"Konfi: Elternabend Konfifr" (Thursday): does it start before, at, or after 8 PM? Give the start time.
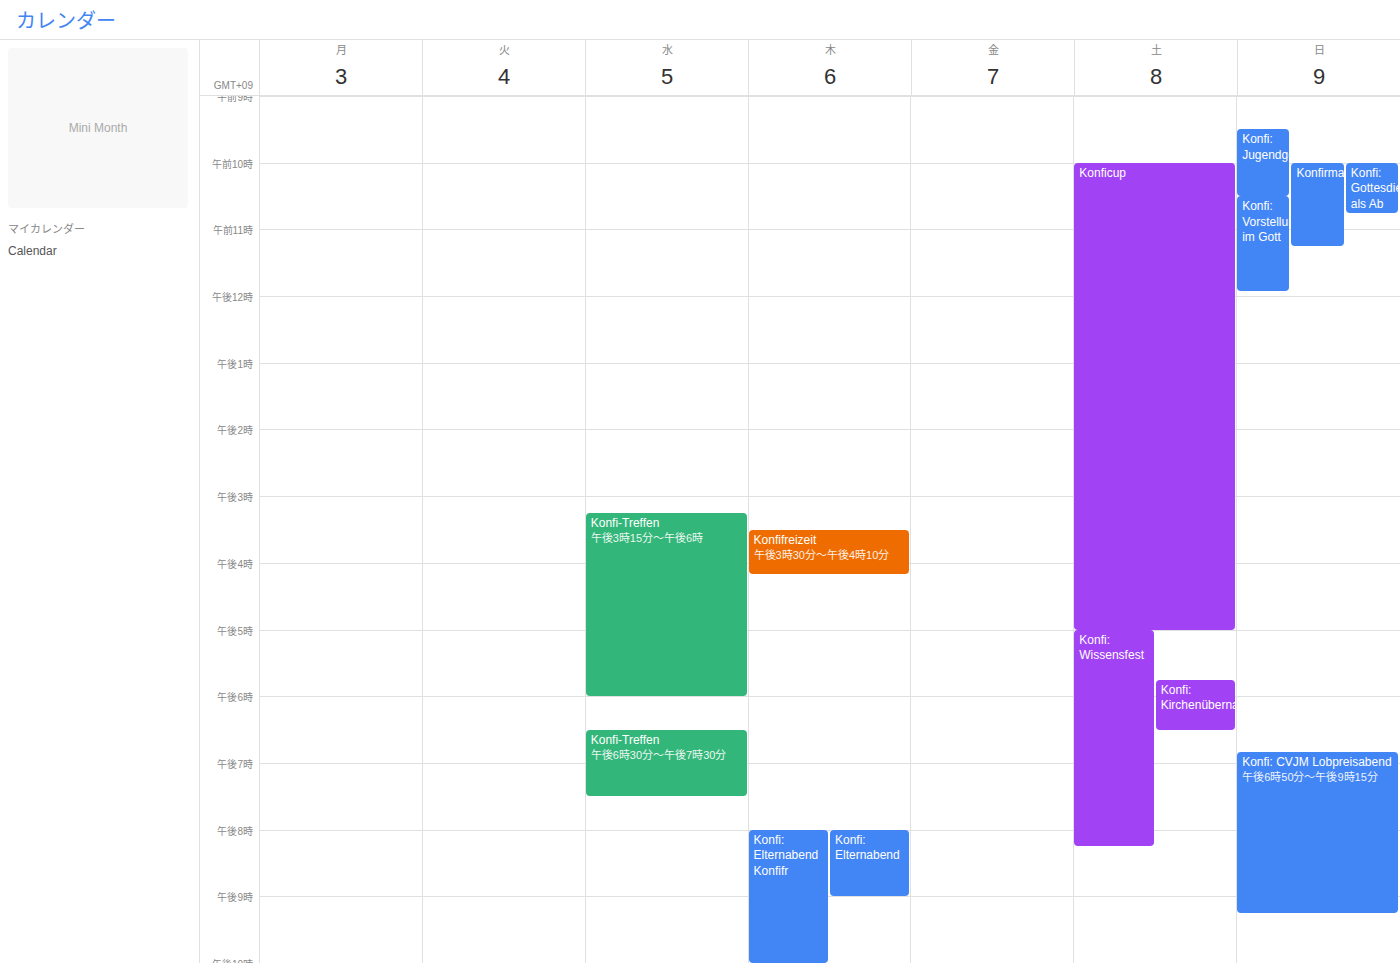
8:00 PM -- exactly at 8 PM, on the 8 PM line.